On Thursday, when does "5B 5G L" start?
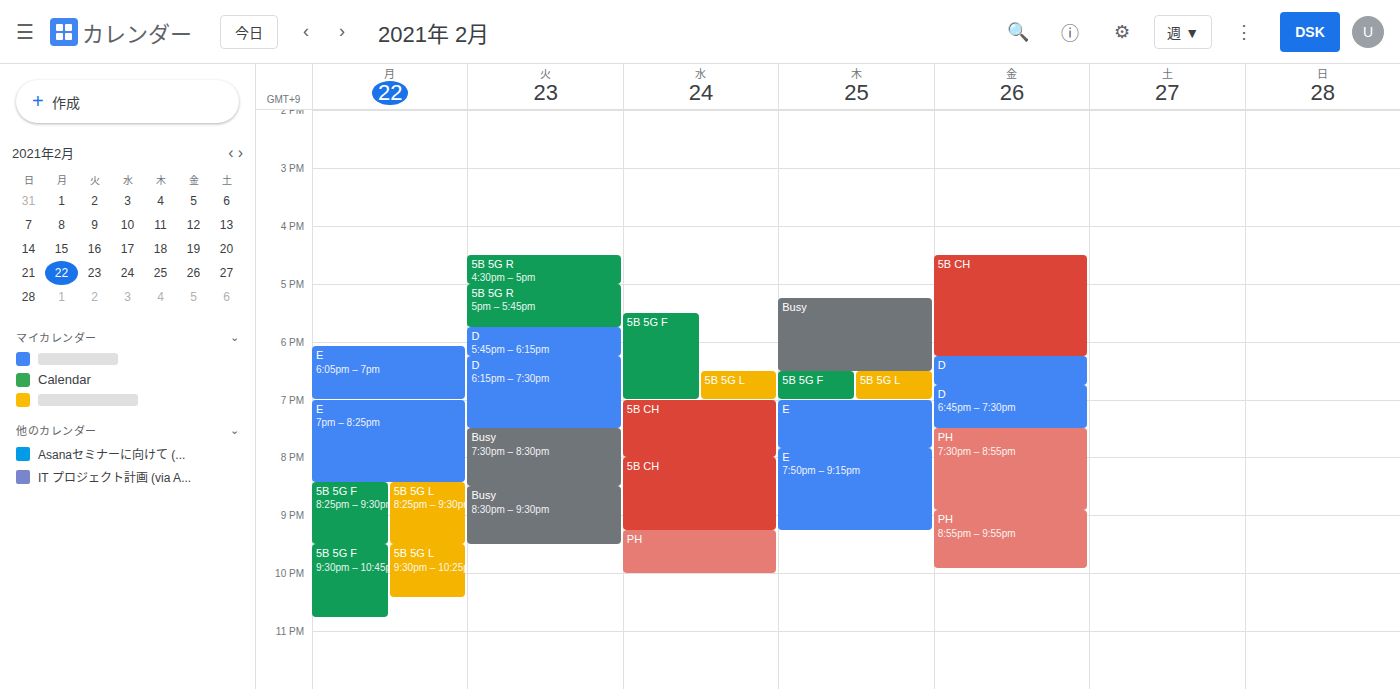
18:30